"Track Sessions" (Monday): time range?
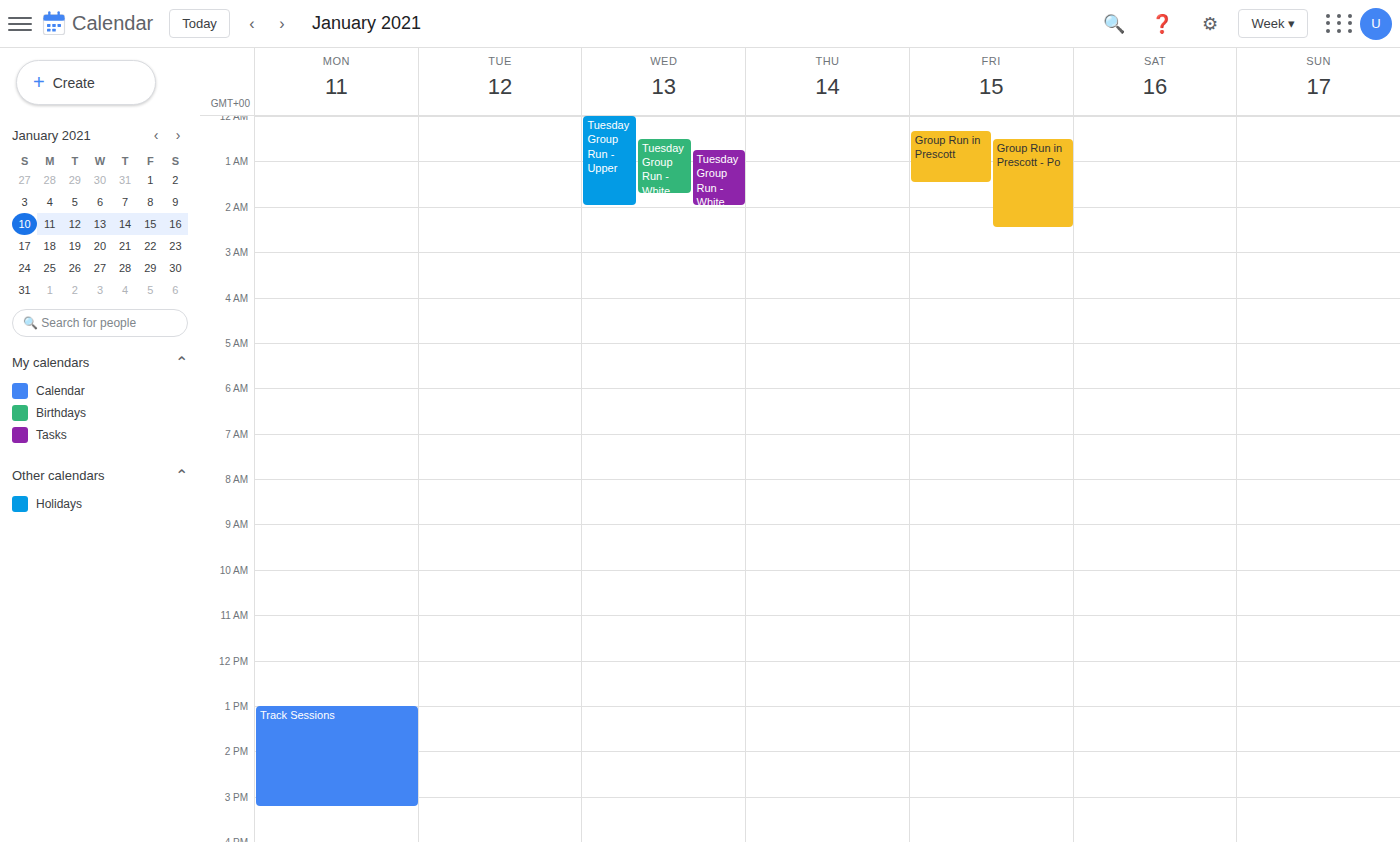
1:00 PM to 3:15 PM